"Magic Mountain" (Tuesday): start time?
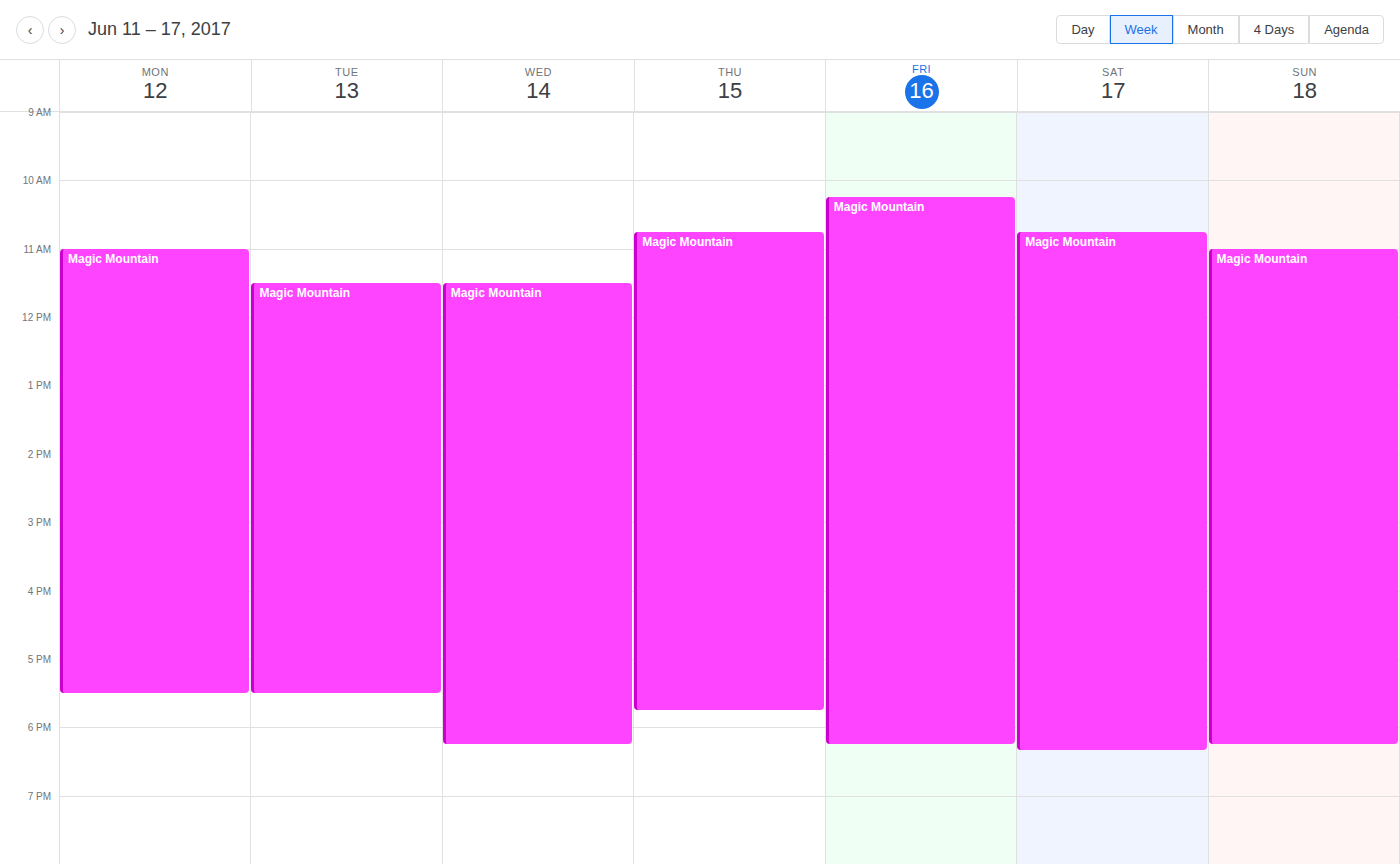
11:30 AM